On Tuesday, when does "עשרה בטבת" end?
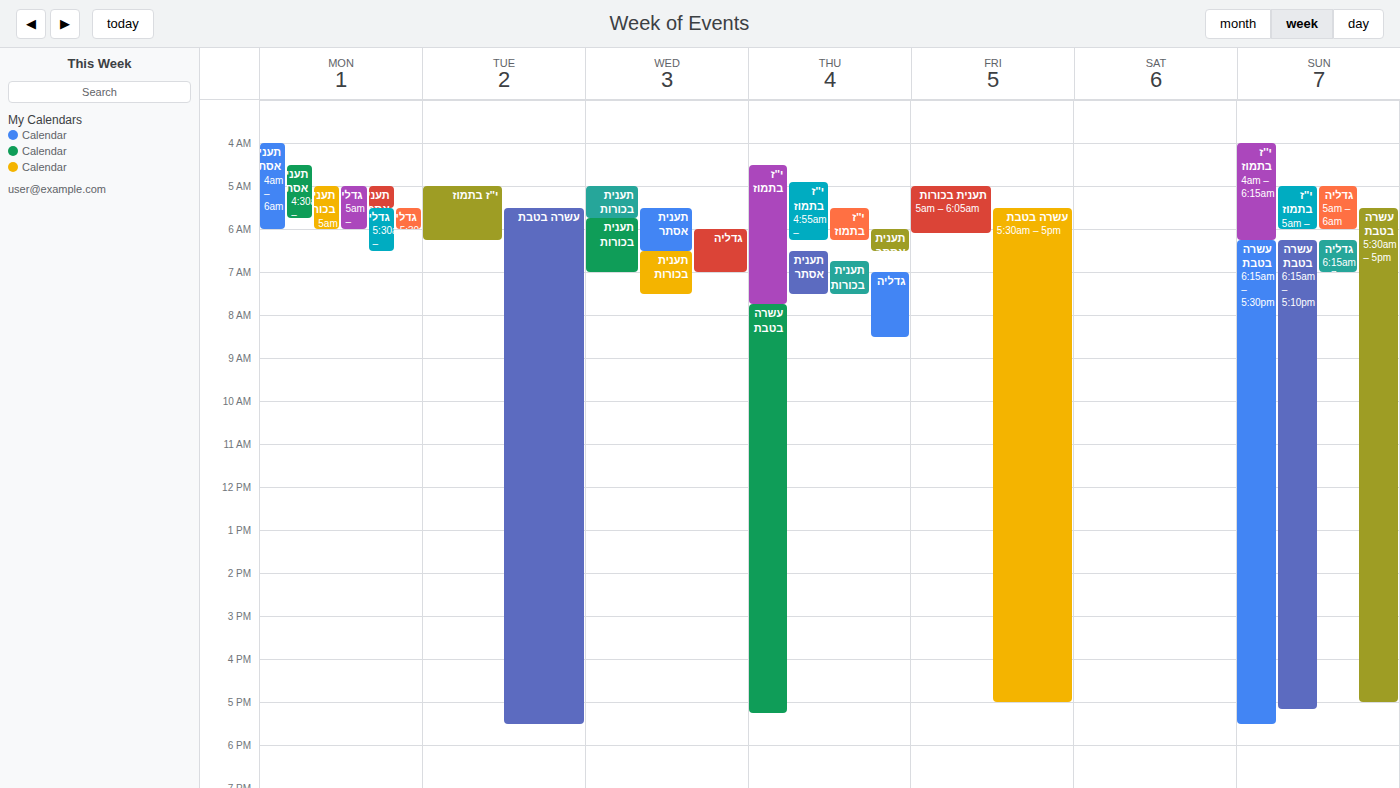
5:30 PM